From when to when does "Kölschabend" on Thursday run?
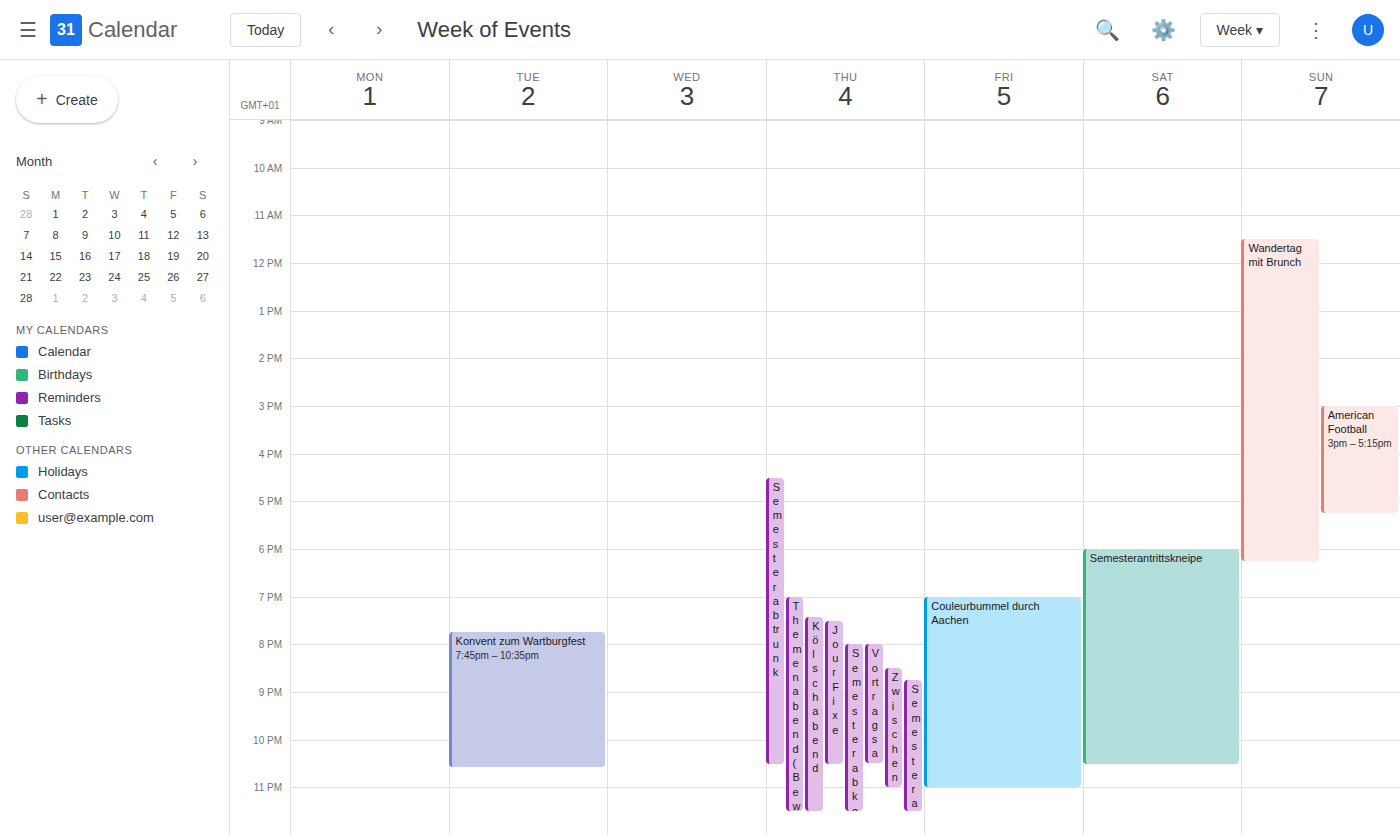
7:25 PM to 11:30 PM